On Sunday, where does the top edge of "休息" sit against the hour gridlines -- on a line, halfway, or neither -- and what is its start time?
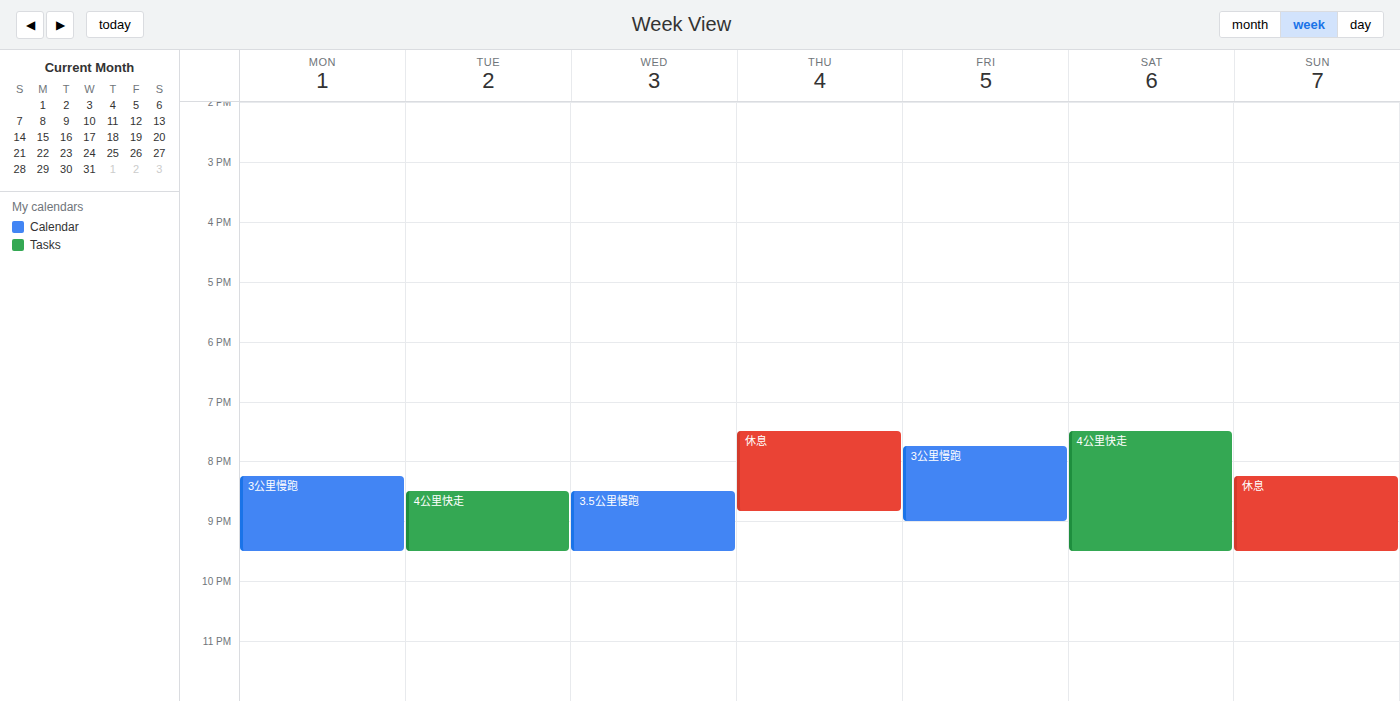
8:15 PM -- neither: a quarter of the way from the 8 PM line to the 9 PM line.